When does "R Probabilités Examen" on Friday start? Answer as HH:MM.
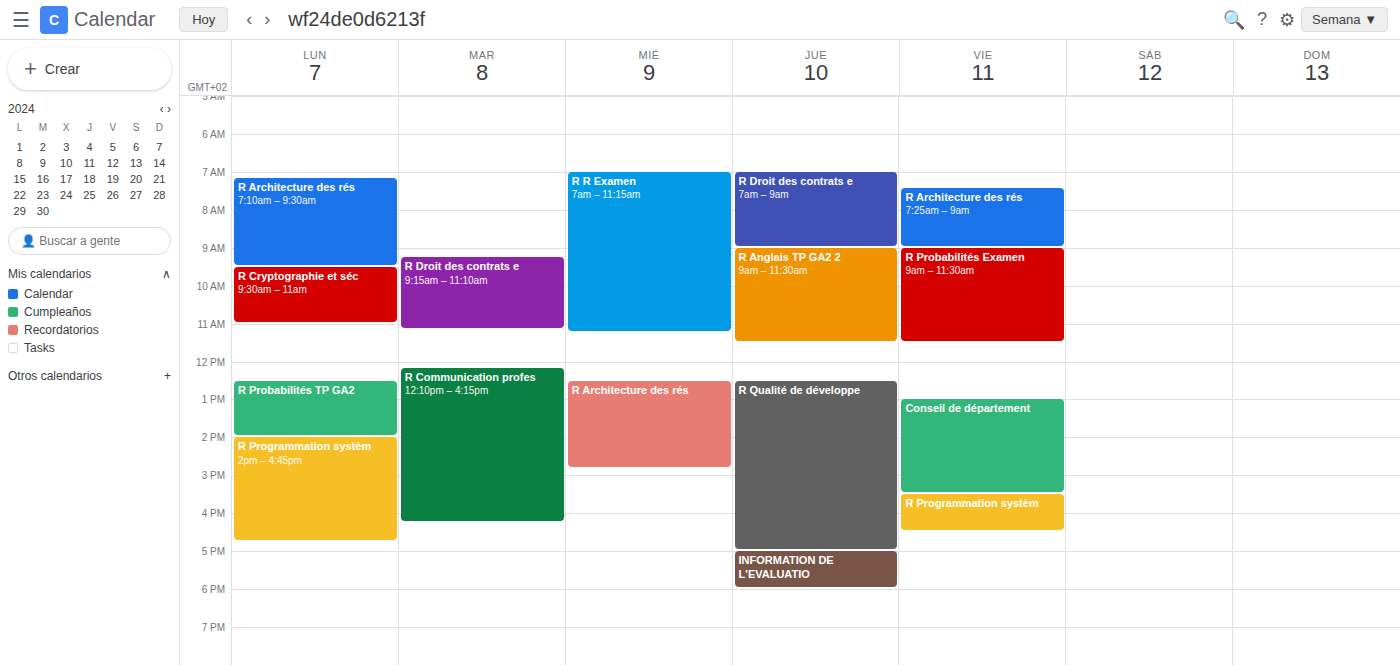
09:00